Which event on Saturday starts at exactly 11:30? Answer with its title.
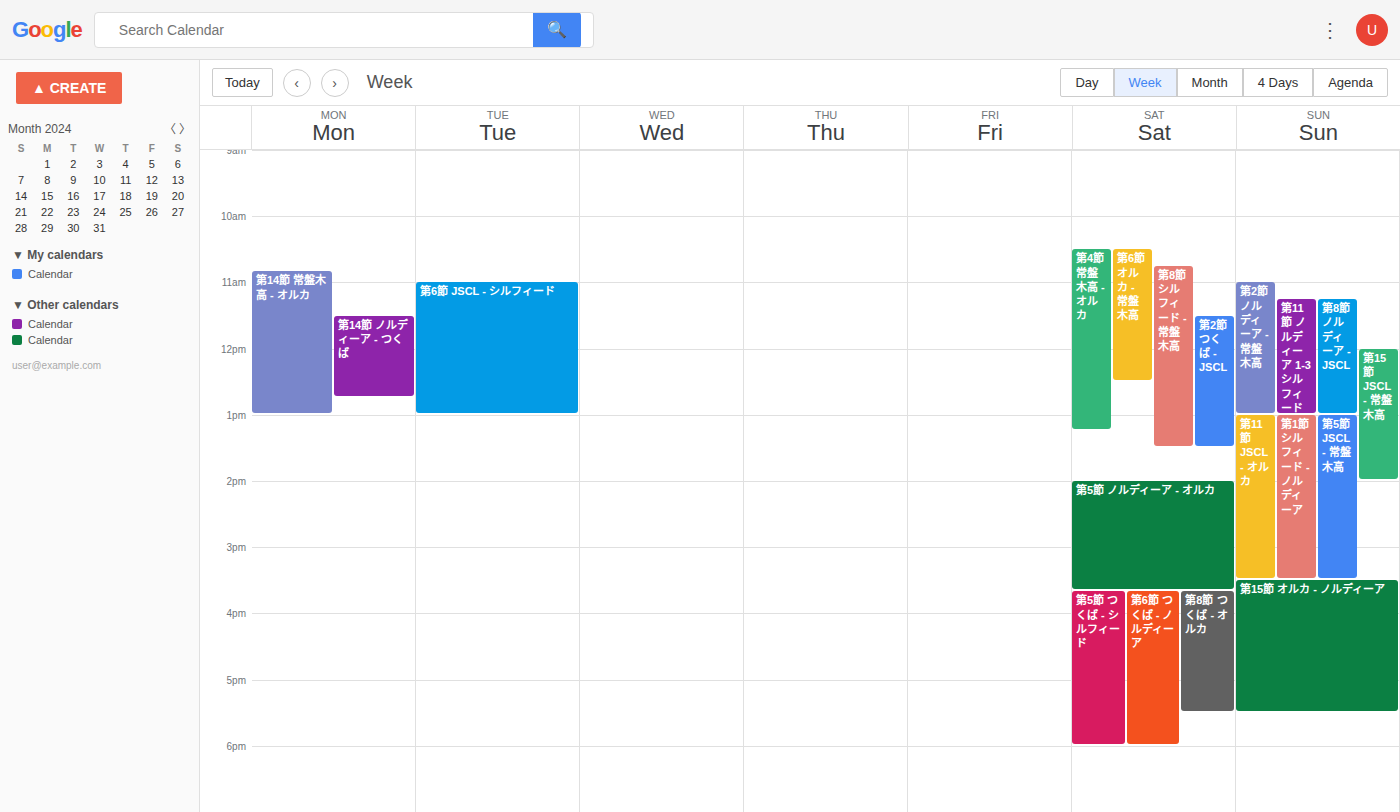
"第2節 つくば - JSCL"